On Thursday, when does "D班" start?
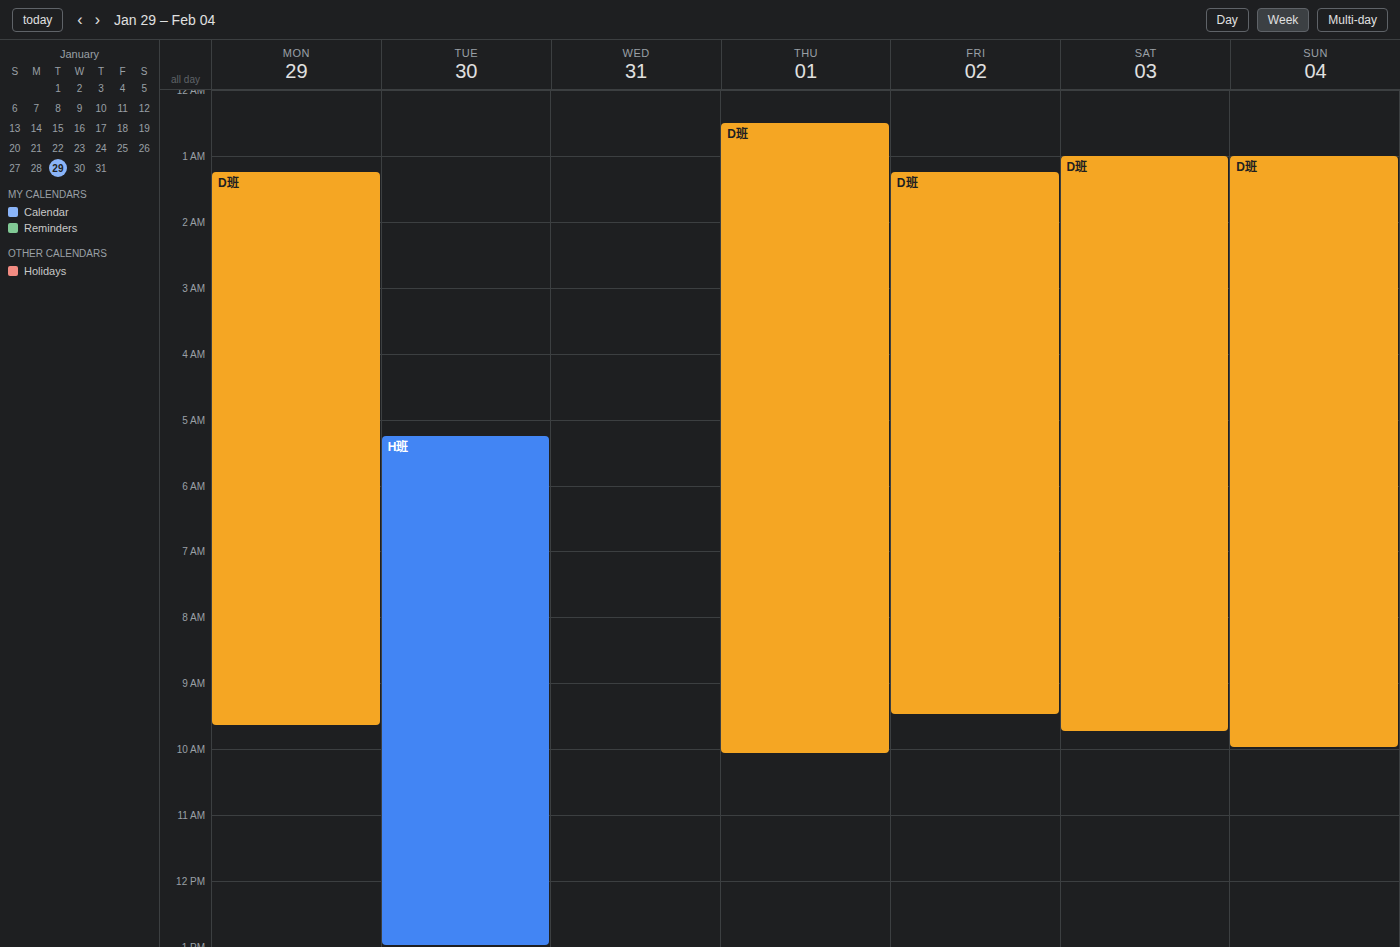
00:30